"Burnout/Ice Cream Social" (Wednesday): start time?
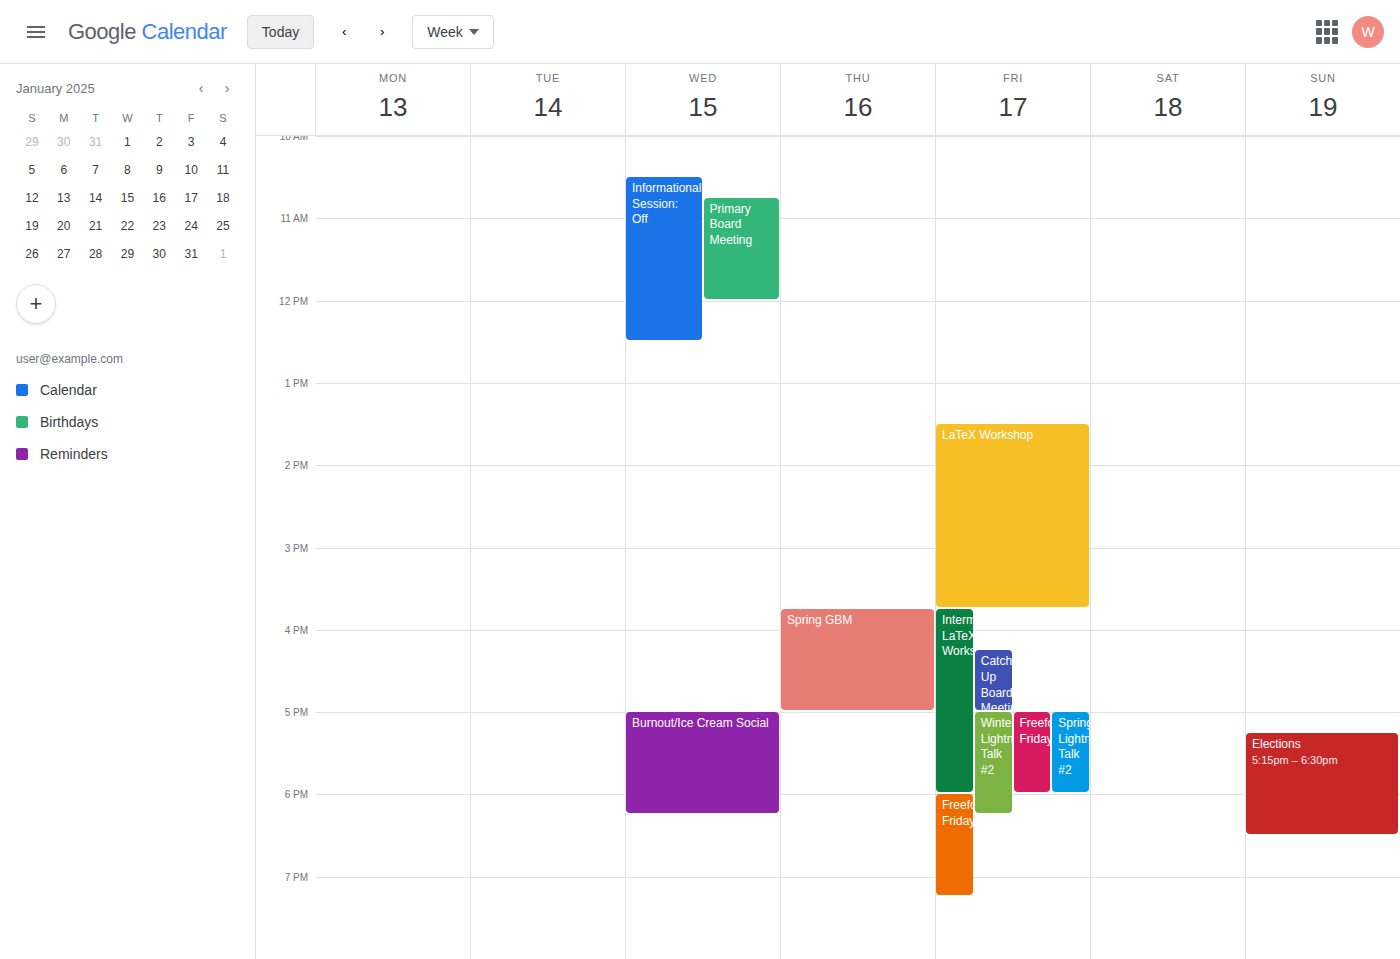
5:00 PM